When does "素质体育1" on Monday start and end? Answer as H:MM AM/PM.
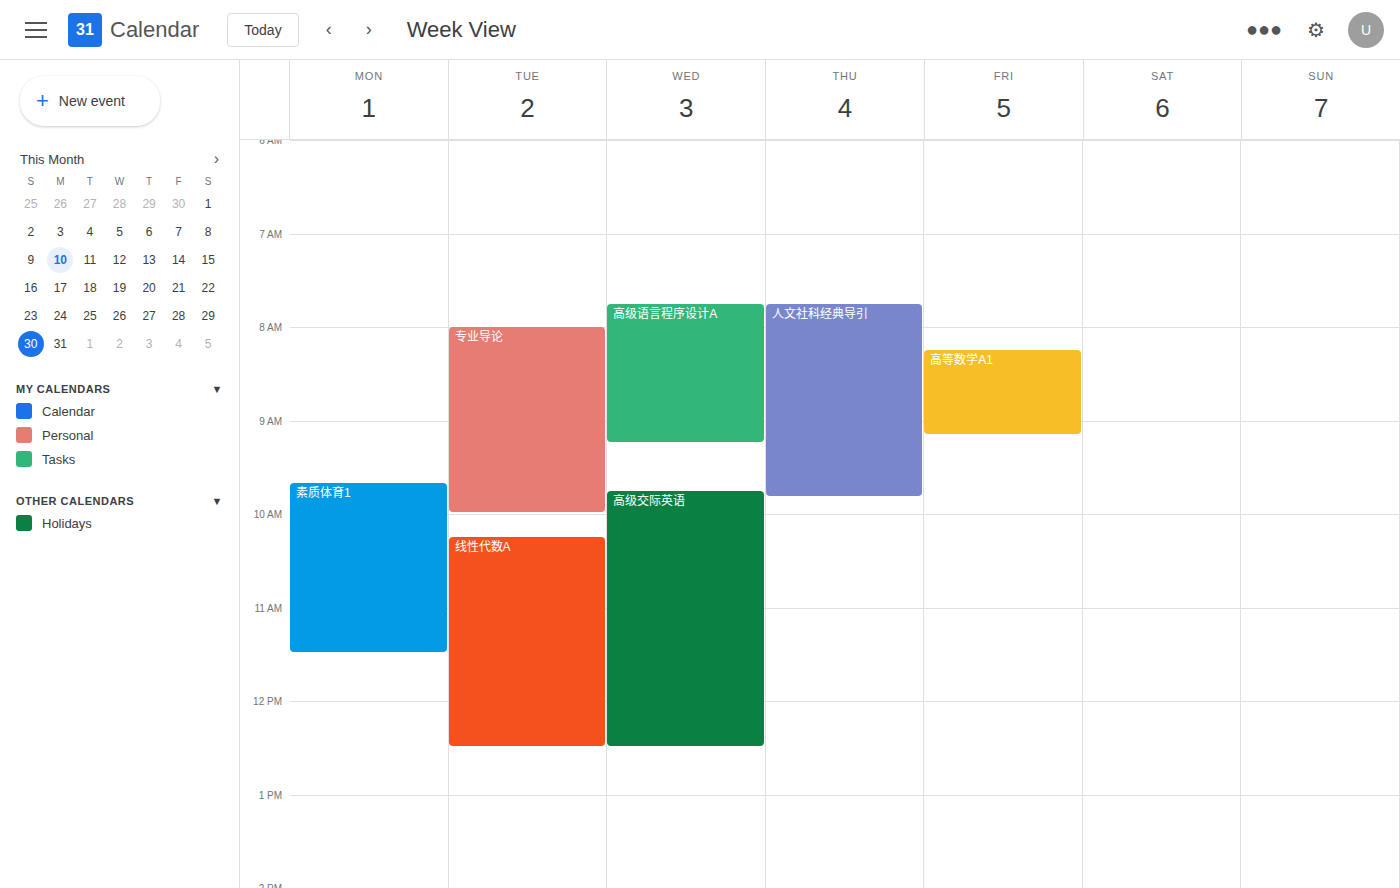
9:40 AM to 11:30 AM